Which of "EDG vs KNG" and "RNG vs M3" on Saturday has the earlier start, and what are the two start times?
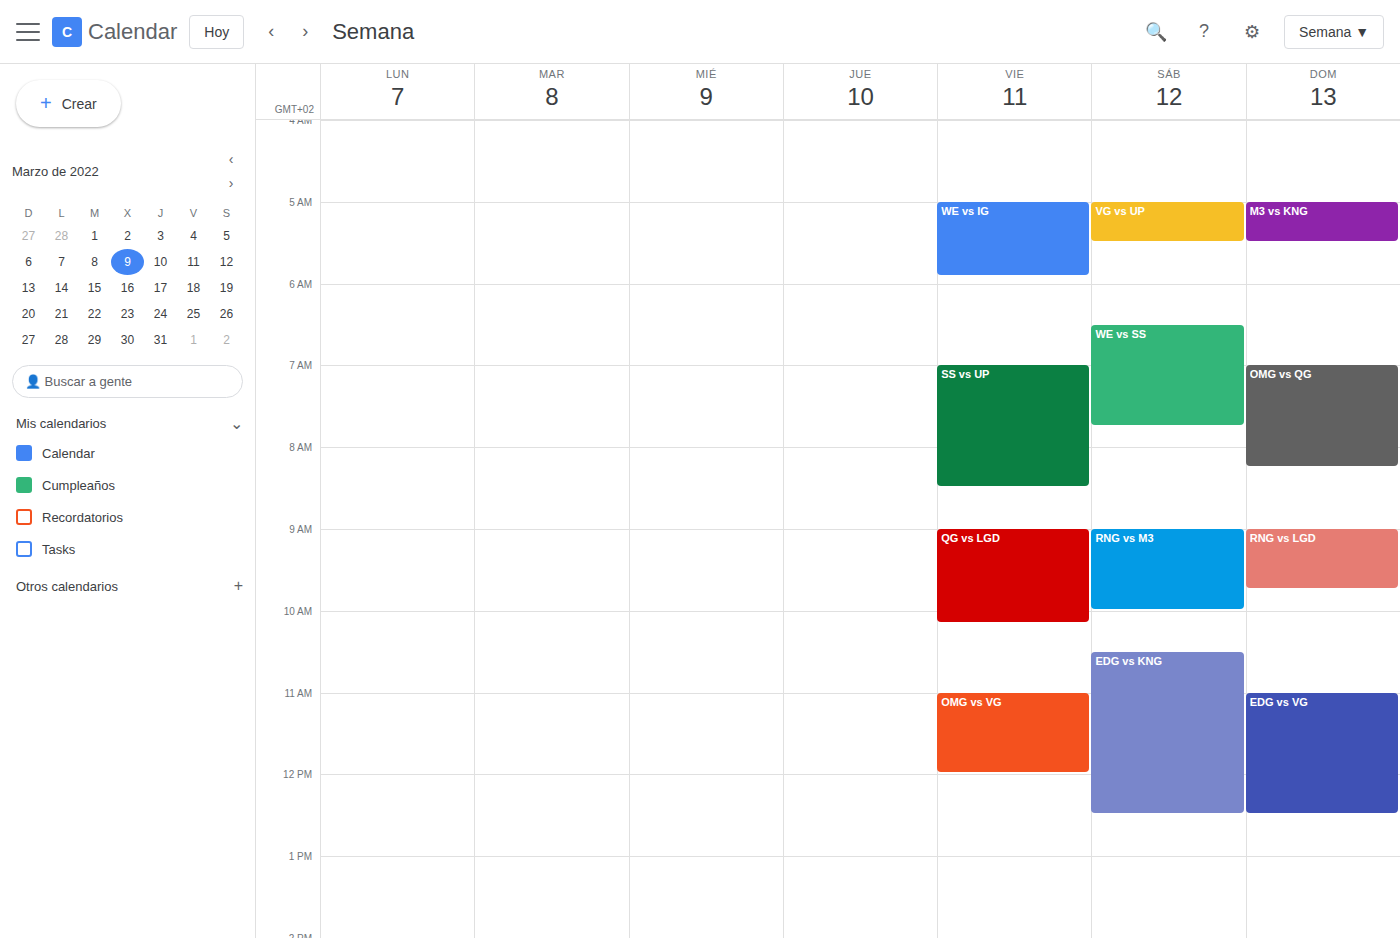
"RNG vs M3" 09:00; "EDG vs KNG" 10:30.